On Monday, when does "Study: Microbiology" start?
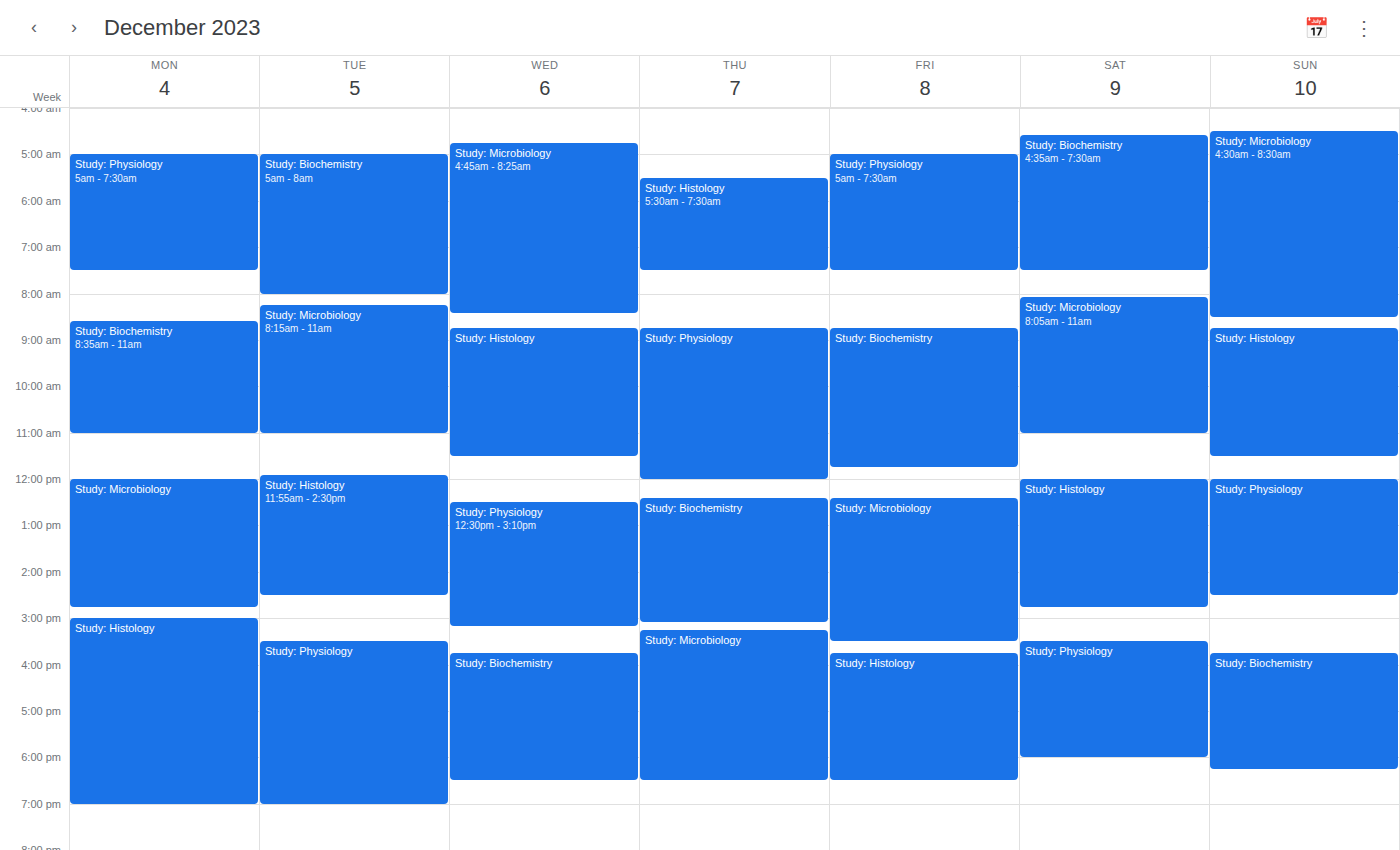
12:00 PM